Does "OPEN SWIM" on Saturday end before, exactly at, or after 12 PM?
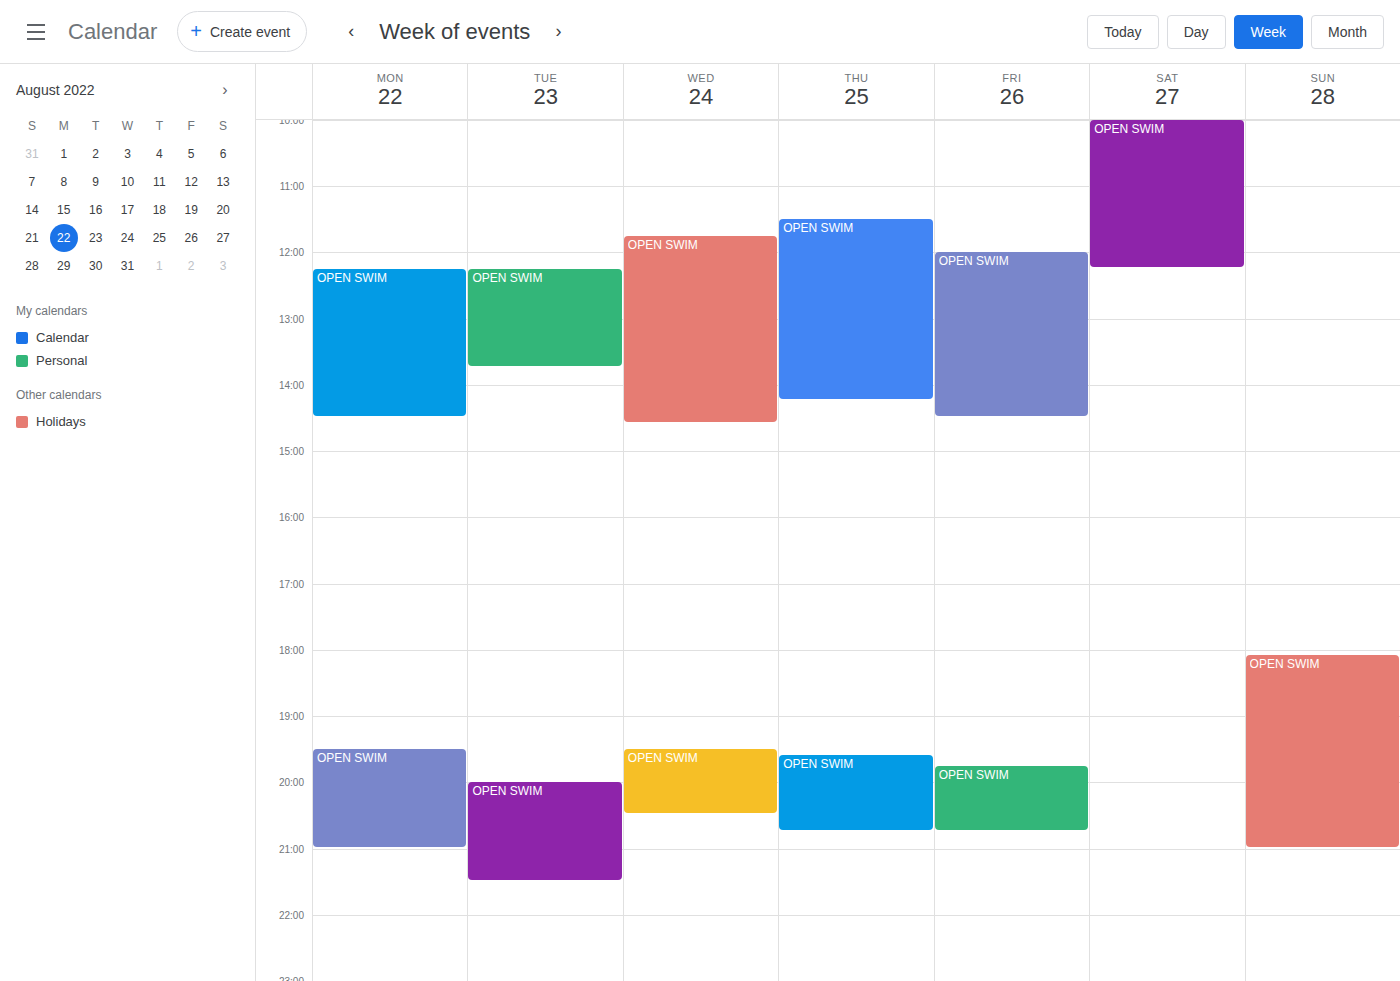
12:15 PM -- after 12 PM, 15 minutes below the 12 PM line.